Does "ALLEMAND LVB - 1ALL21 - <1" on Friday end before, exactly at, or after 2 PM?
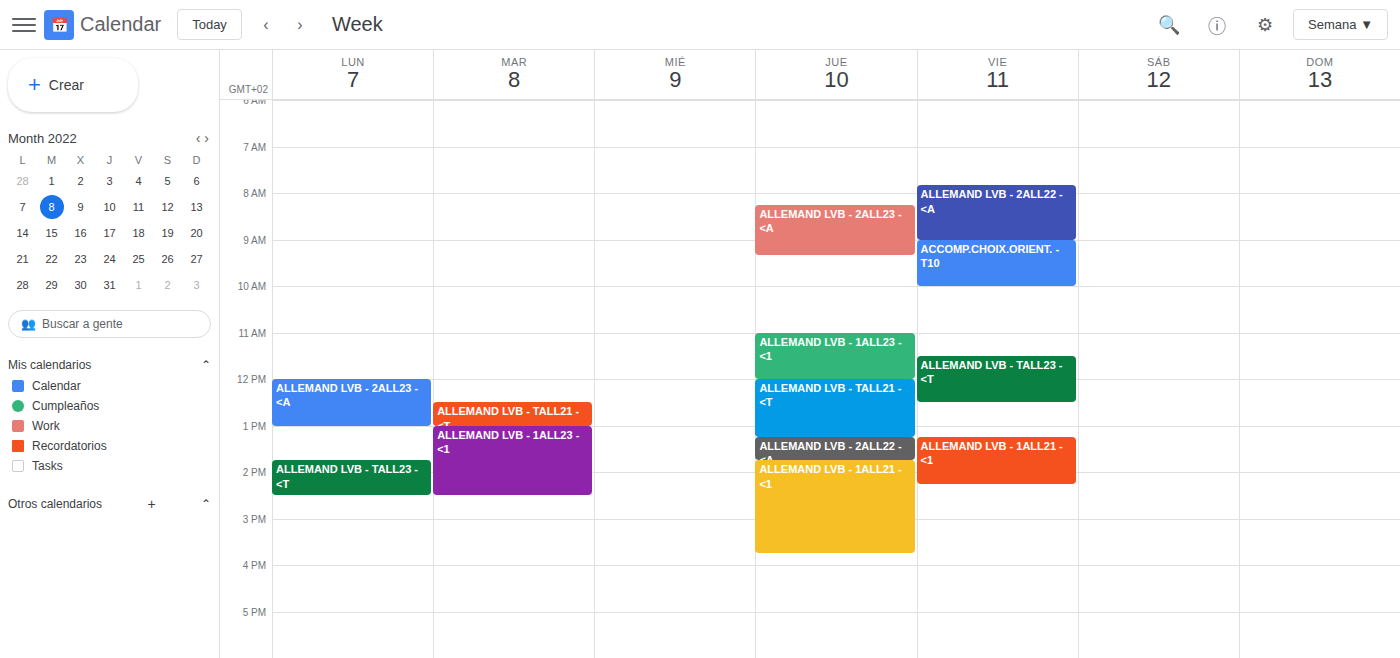
2:15 PM -- after 2 PM, 15 minutes below the 2 PM line.